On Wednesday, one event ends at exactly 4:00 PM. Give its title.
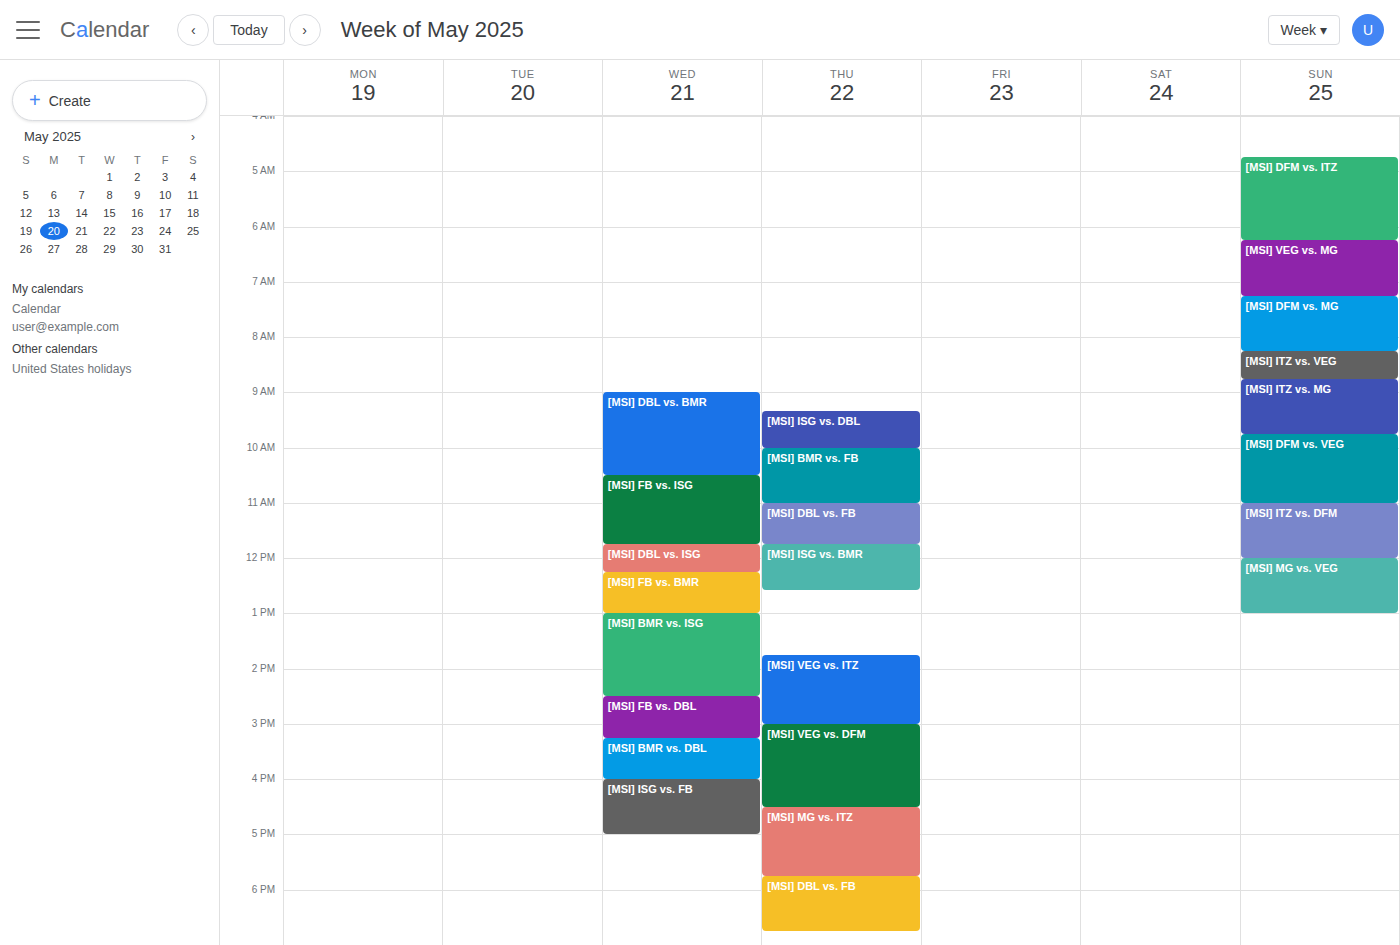
"[MSI] BMR vs. DBL"